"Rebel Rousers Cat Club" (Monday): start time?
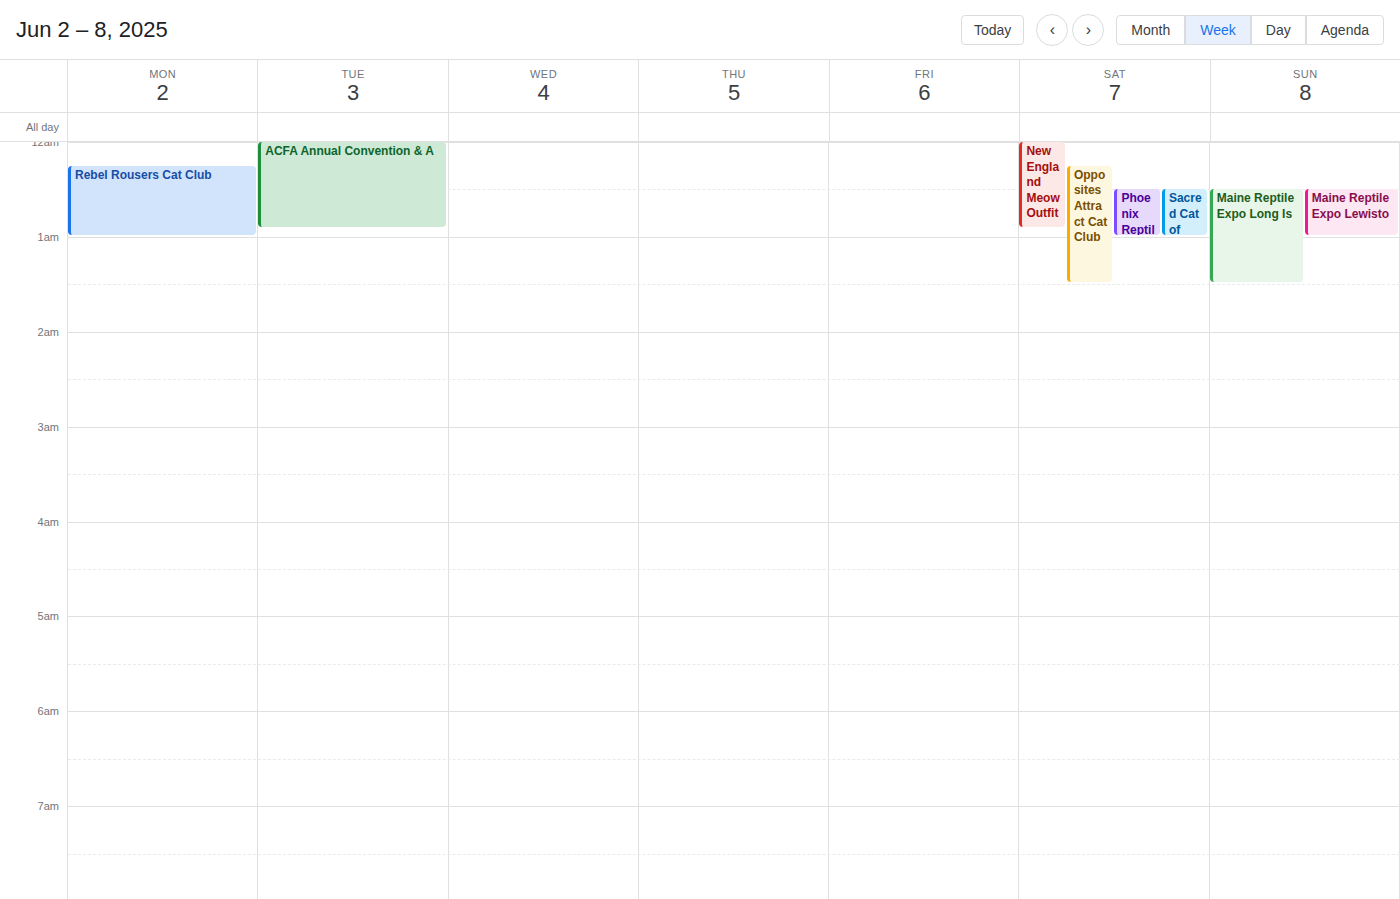
12:15 AM